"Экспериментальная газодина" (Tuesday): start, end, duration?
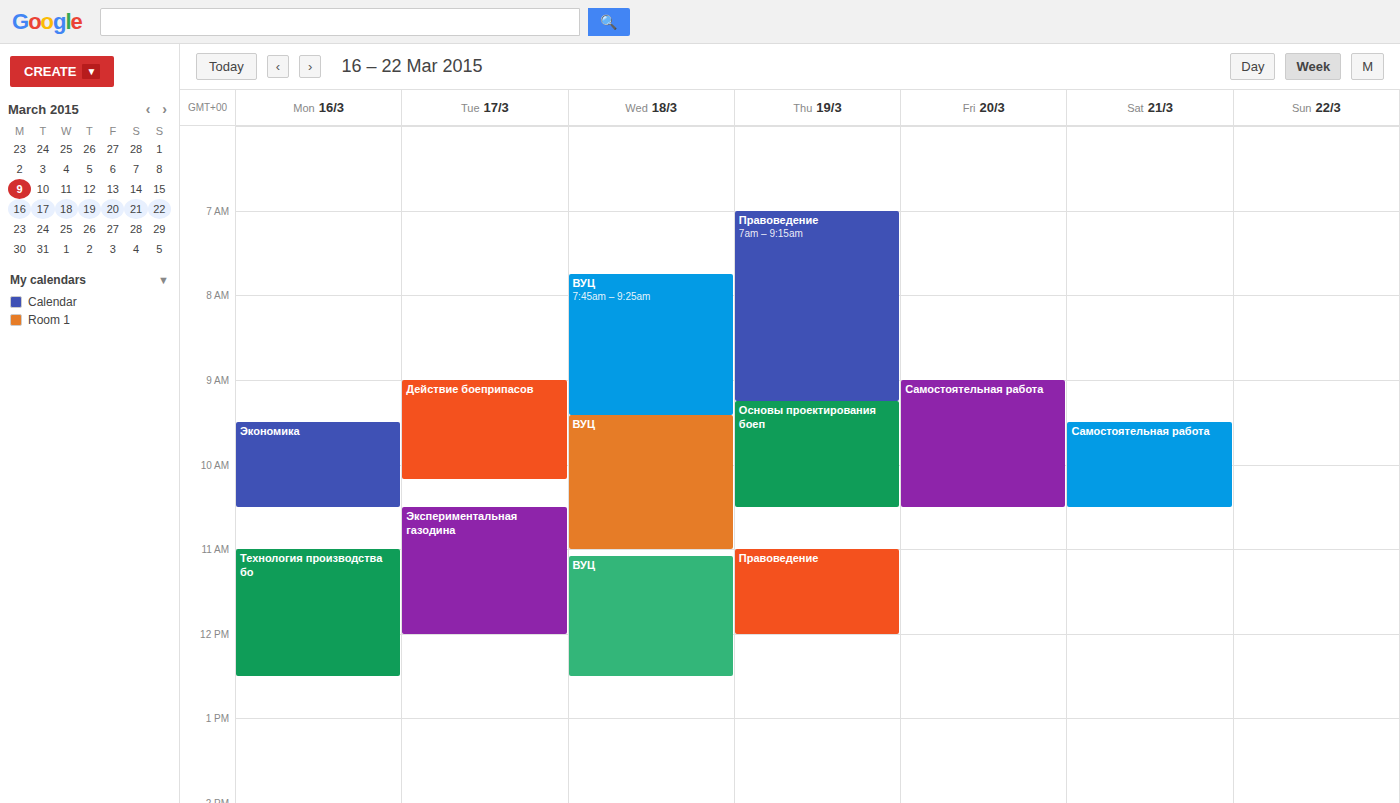
10:30 AM to 12:00 PM, 1 hour 30 minutes